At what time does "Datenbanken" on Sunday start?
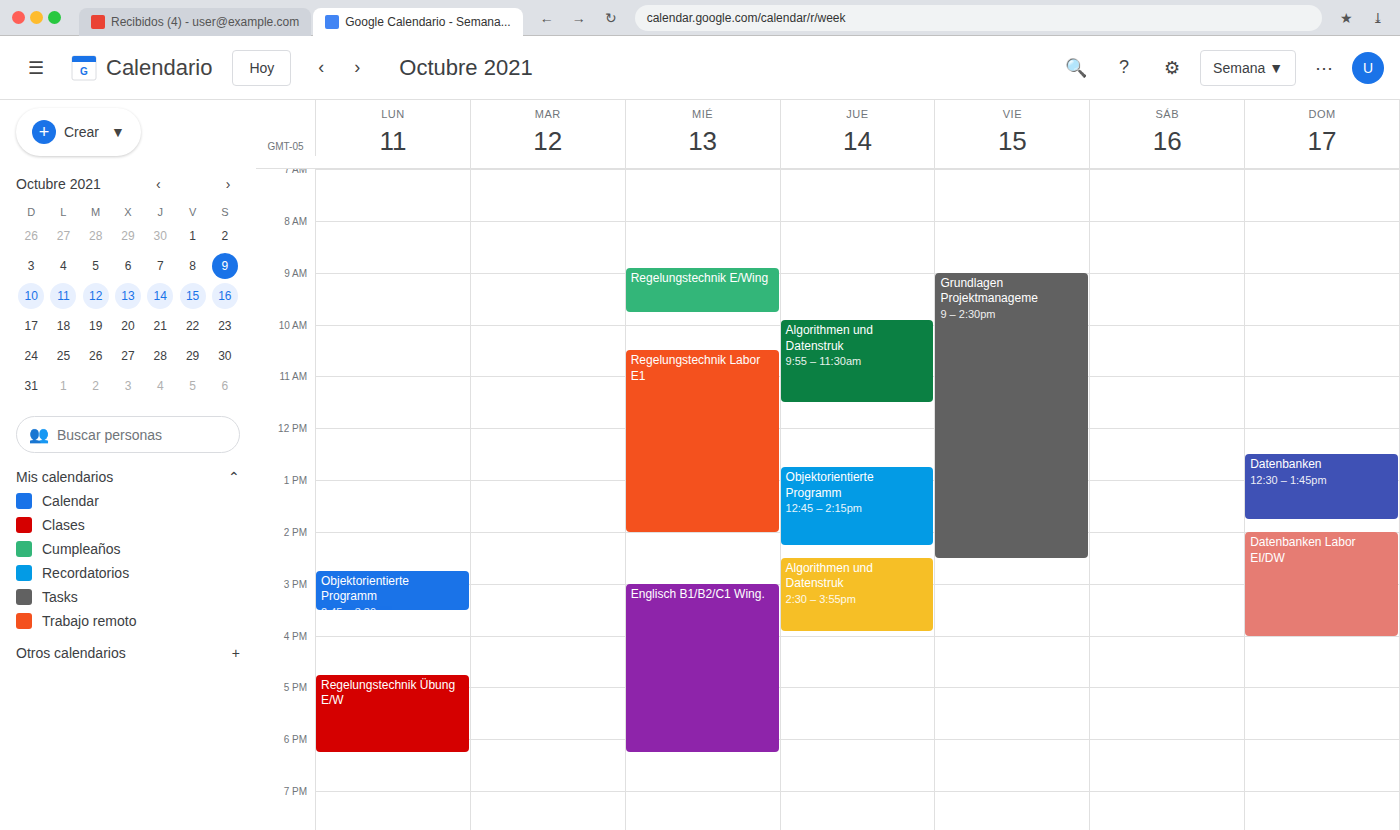
12:30